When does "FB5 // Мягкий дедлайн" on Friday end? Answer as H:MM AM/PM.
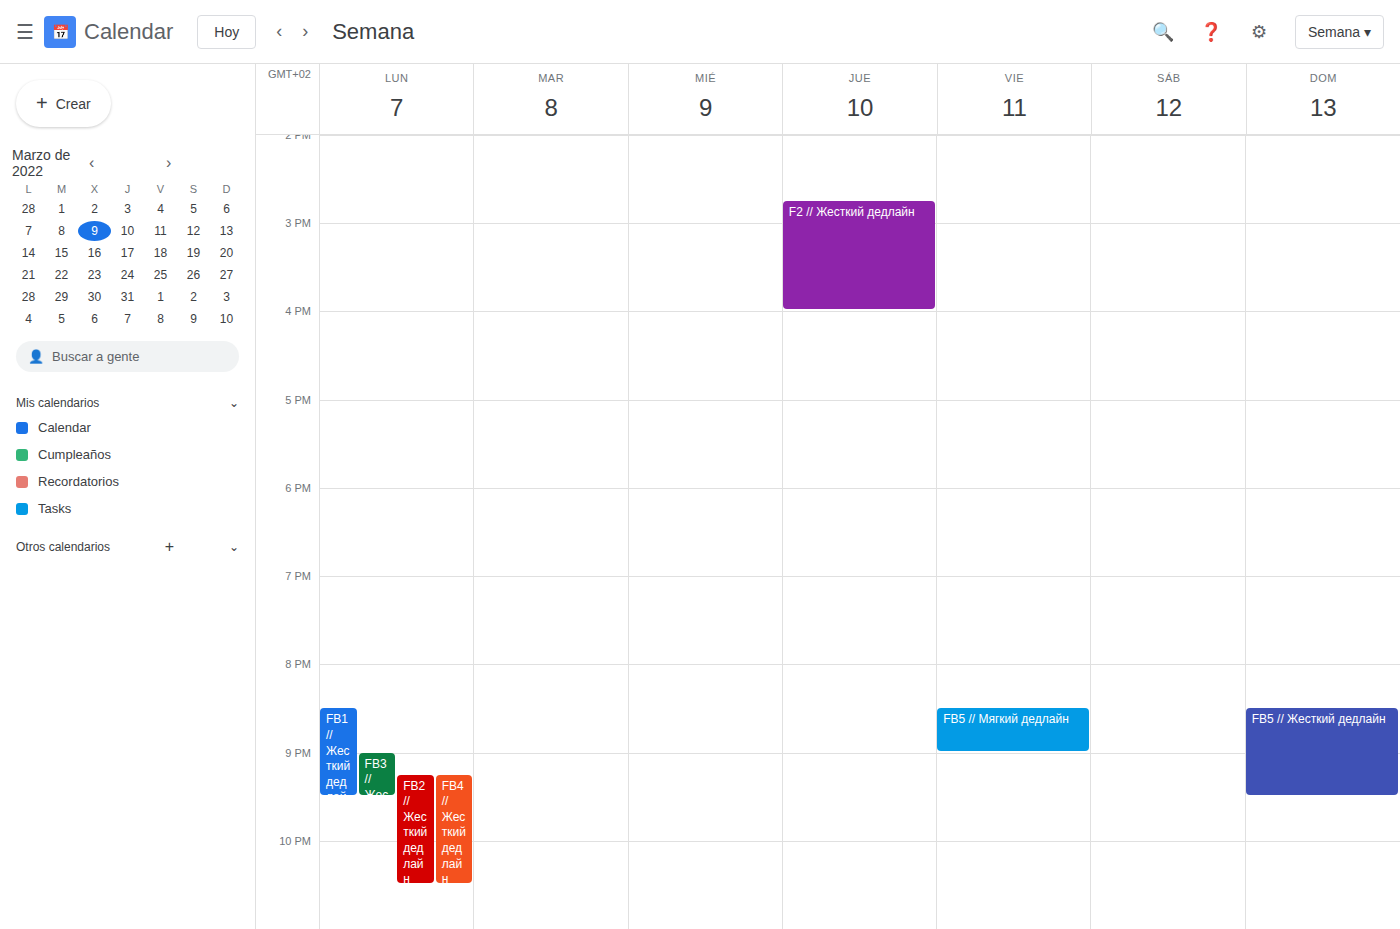
9:00 PM